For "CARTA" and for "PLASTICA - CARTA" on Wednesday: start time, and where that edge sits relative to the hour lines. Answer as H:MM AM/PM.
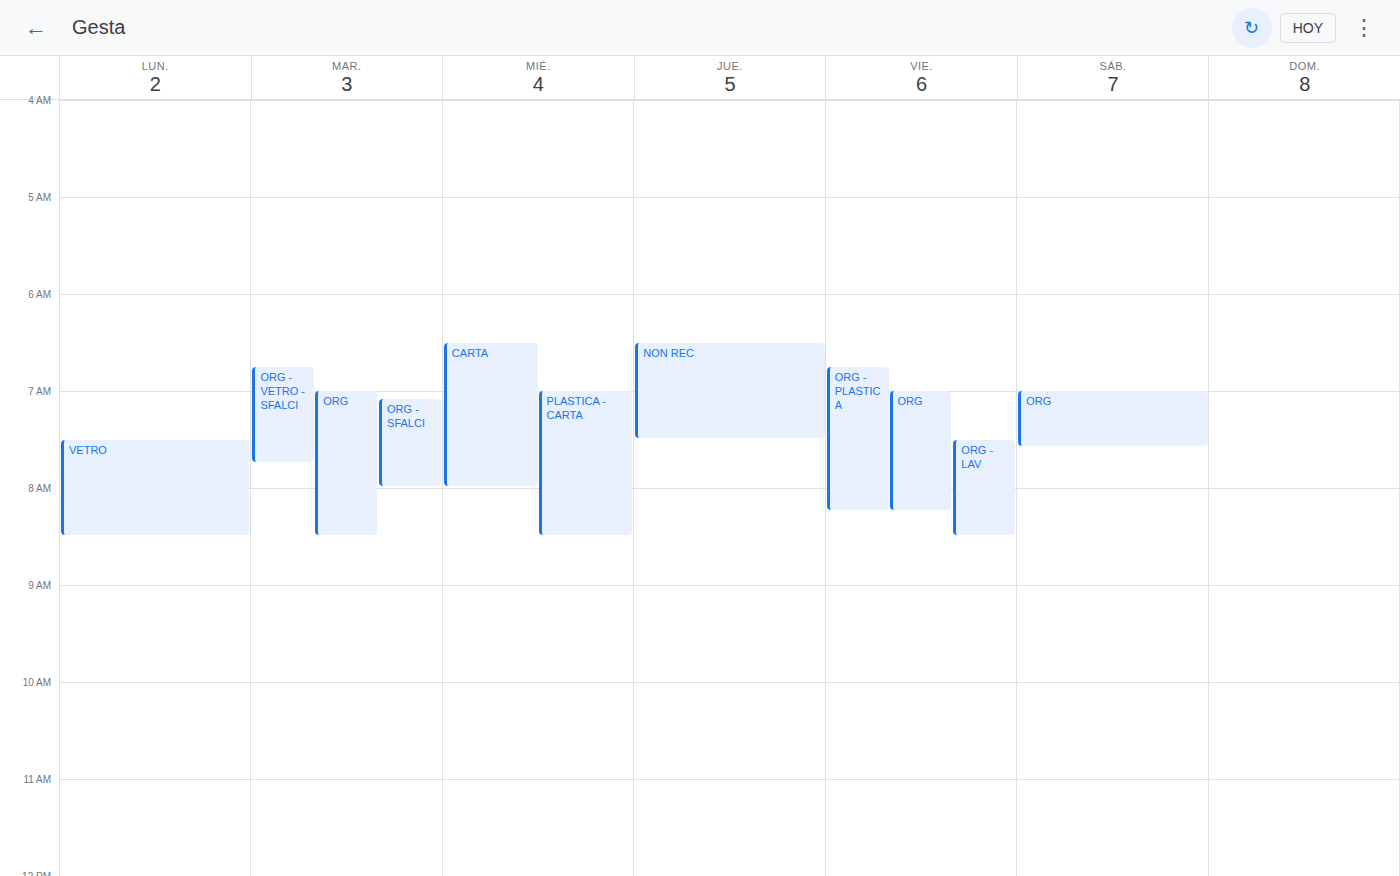
"CARTA": 6:30 AM, halfway between the 6 AM and 7 AM lines. "PLASTICA - CARTA": 7:00 AM, exactly on the 7 AM line.